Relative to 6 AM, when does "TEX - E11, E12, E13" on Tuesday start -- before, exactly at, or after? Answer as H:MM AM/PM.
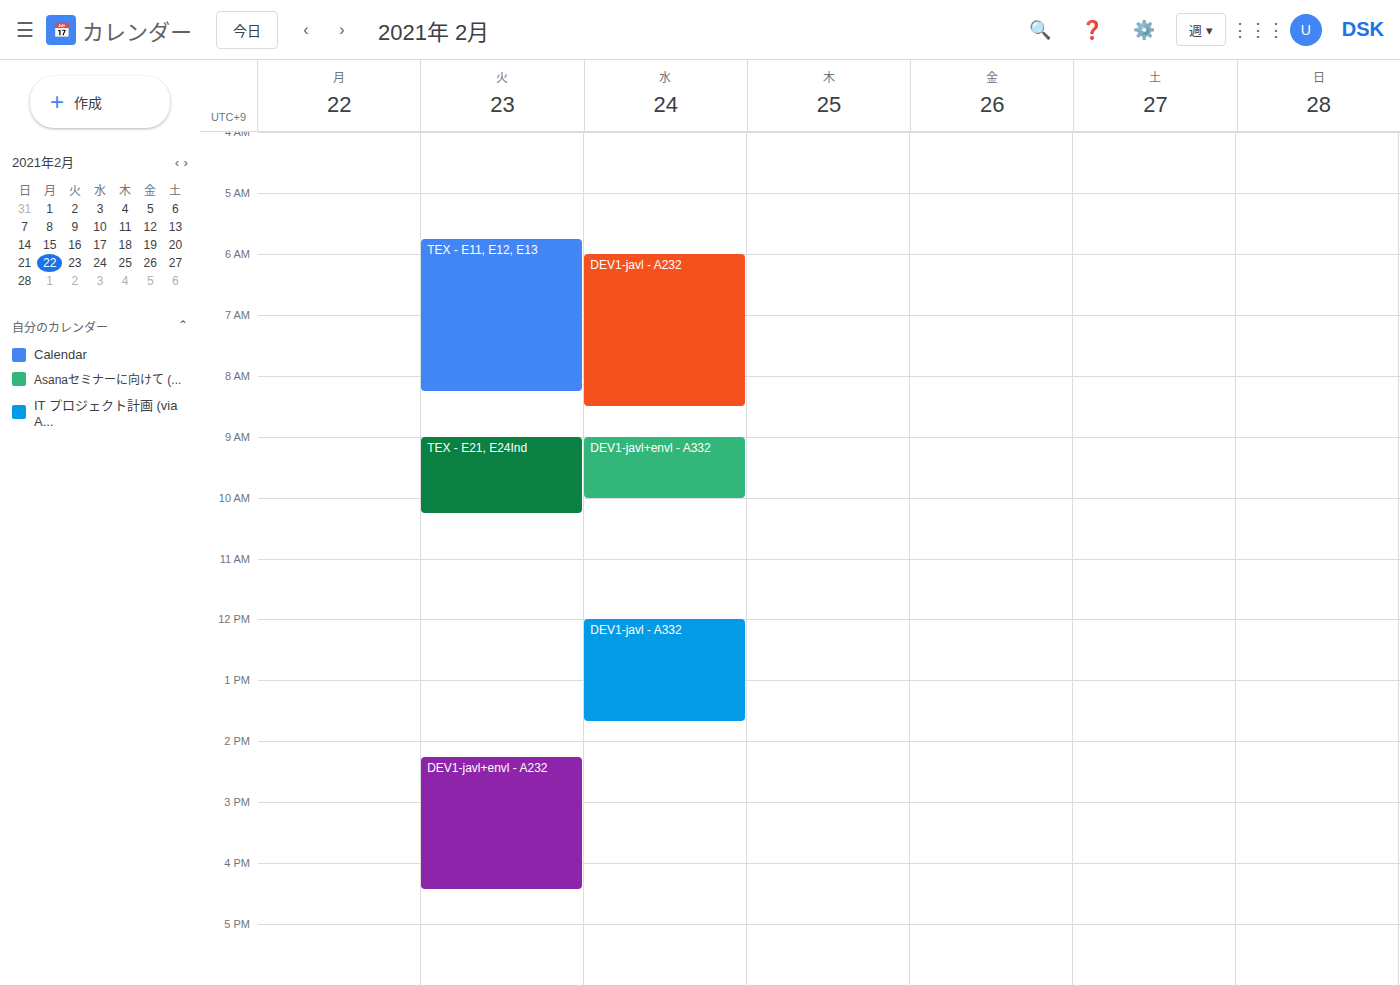
5:45 AM -- before 6 AM, 15 minutes above the 6 AM line.